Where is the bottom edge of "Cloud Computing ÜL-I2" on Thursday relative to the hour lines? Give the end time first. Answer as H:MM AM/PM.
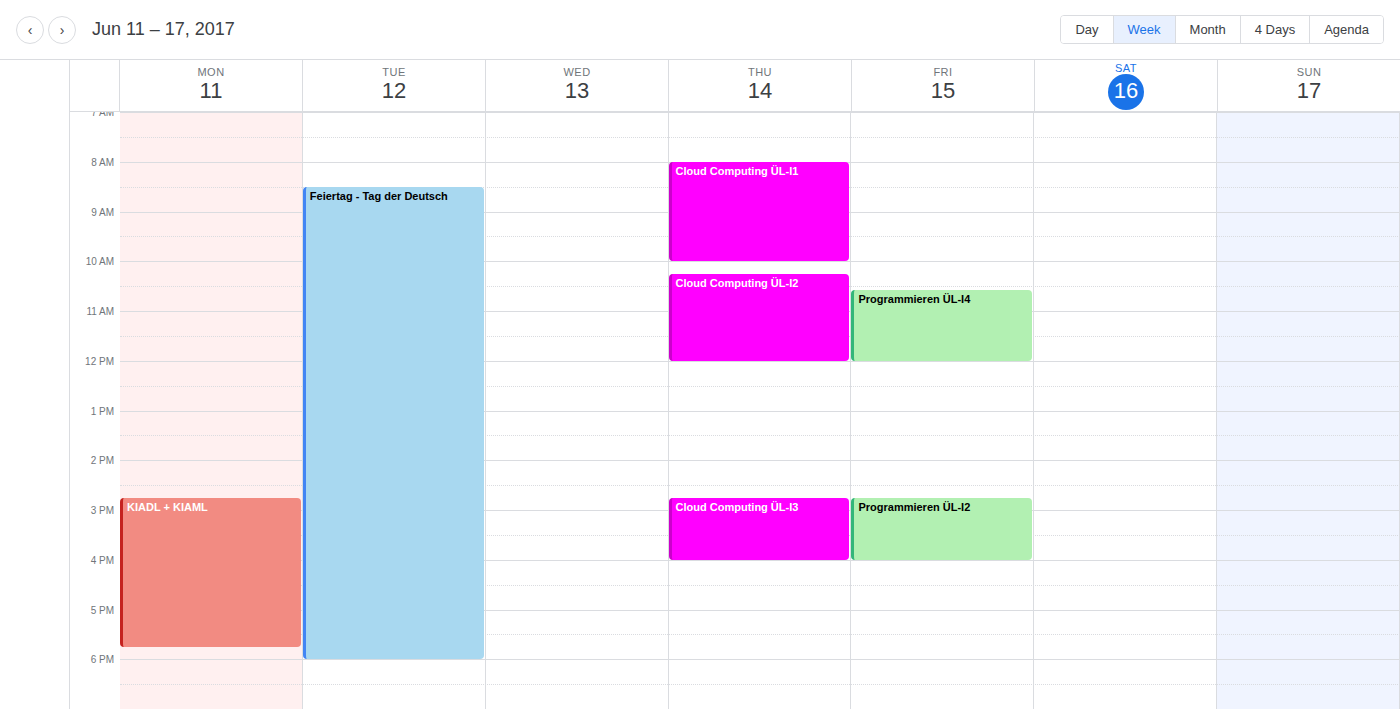
12:00 PM -- exactly on the 12 PM line.